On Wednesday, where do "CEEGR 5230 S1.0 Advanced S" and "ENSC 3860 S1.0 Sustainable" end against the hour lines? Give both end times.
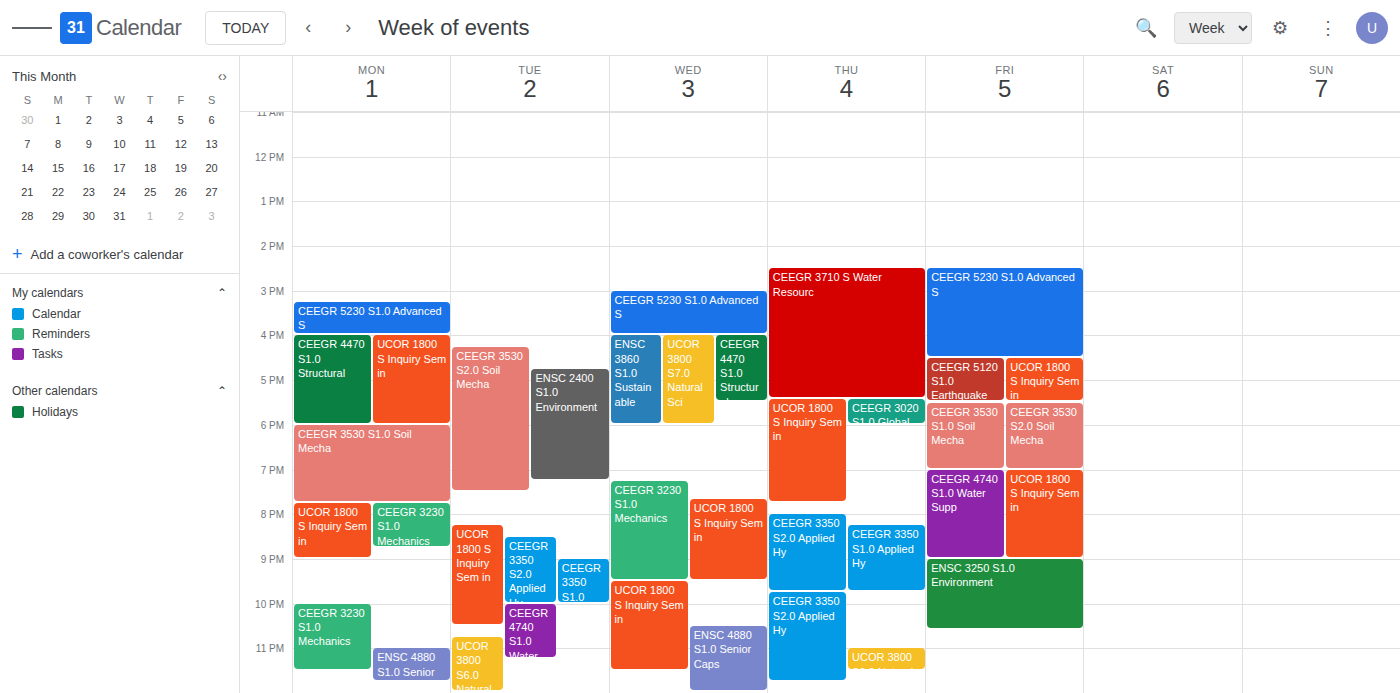
"CEEGR 5230 S1.0 Advanced S": 4:00 PM, exactly on the 4 PM line. "ENSC 3860 S1.0 Sustainable": 6:00 PM, exactly on the 6 PM line.